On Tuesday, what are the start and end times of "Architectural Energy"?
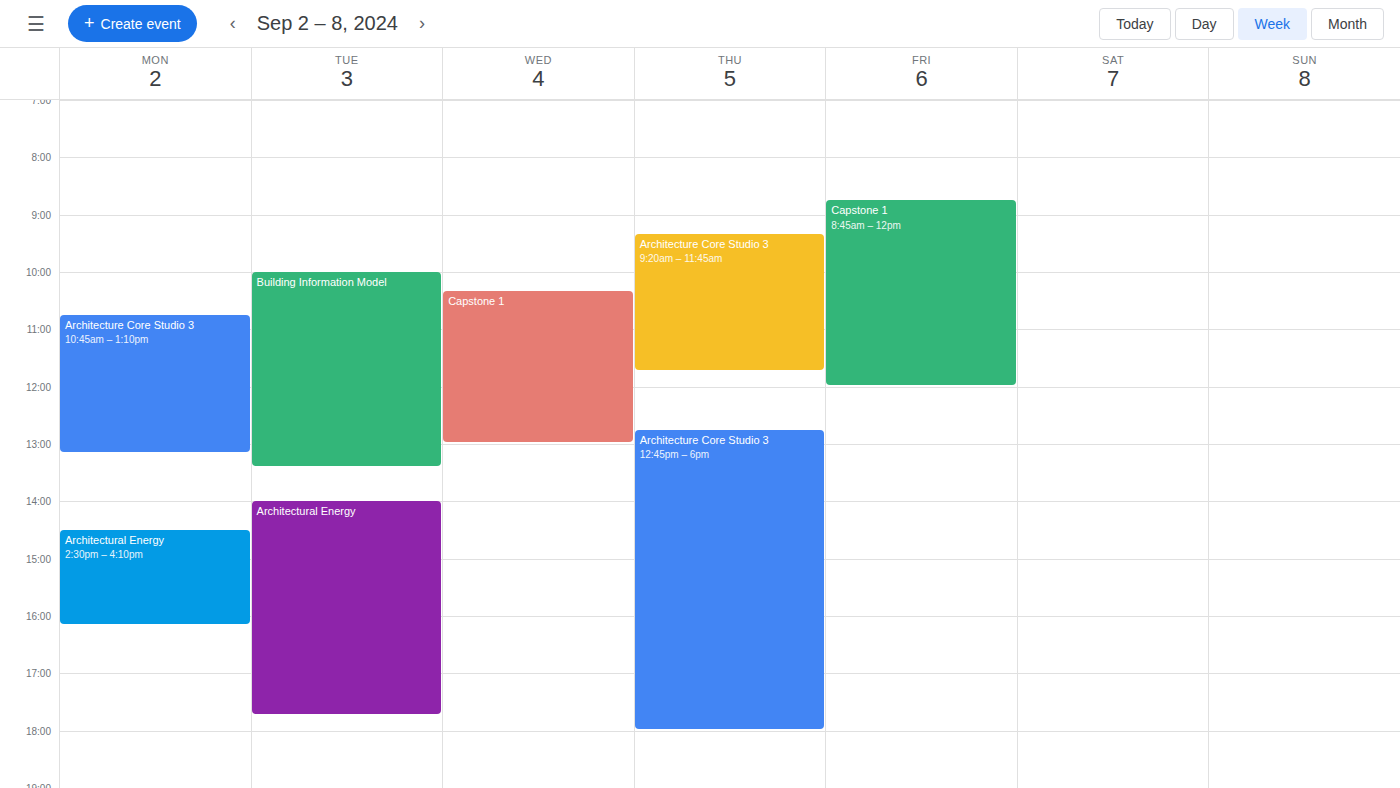
2:00 PM to 5:45 PM